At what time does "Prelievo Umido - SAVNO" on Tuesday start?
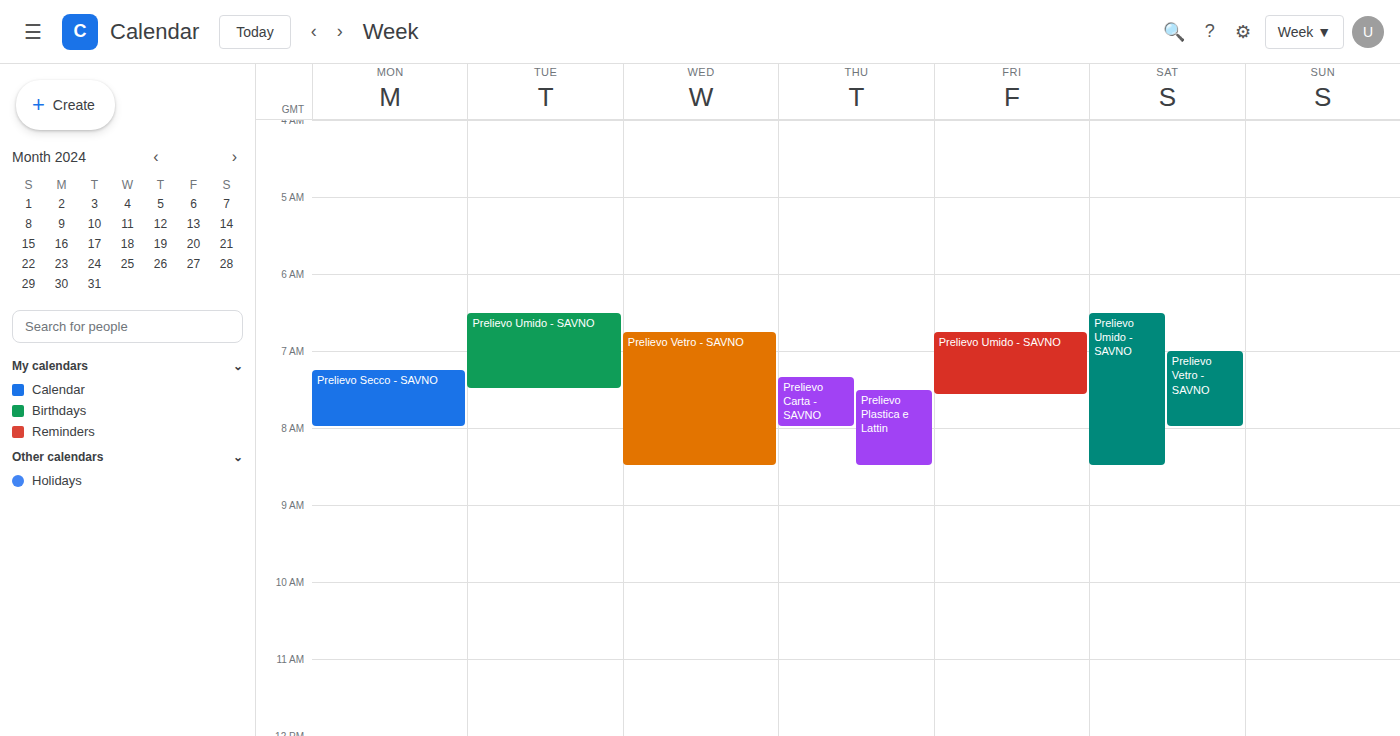
6:30 AM